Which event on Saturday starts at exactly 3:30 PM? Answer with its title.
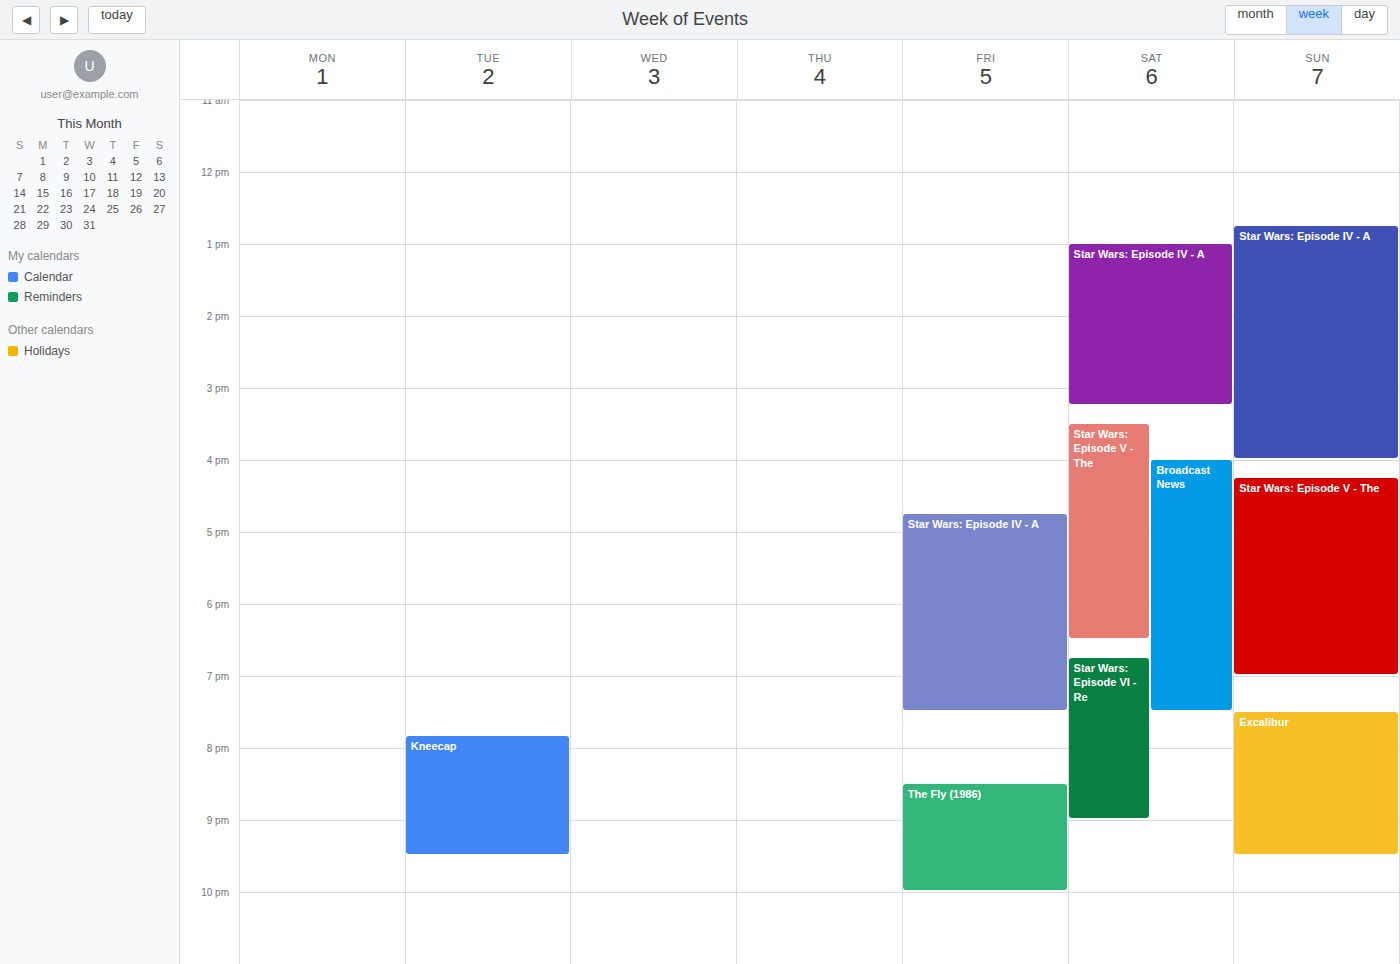
"Star Wars: Episode V - The"